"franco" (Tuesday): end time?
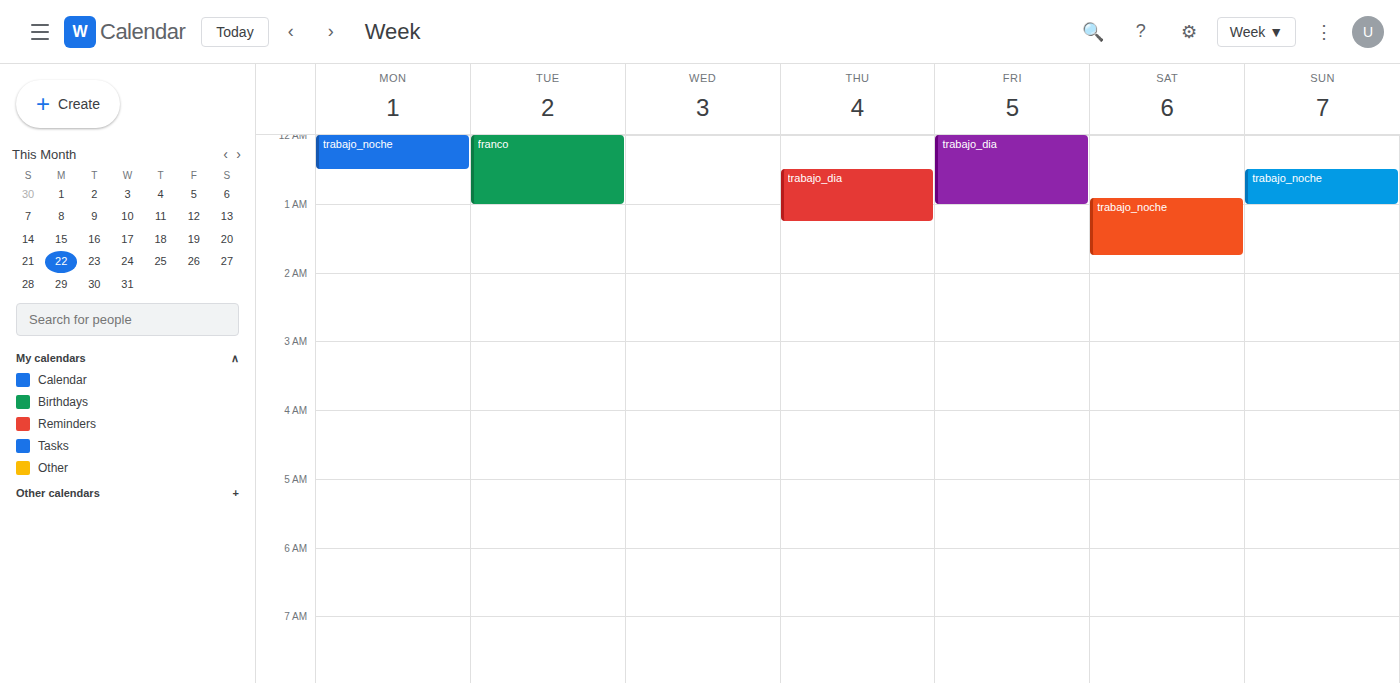
1:00 AM